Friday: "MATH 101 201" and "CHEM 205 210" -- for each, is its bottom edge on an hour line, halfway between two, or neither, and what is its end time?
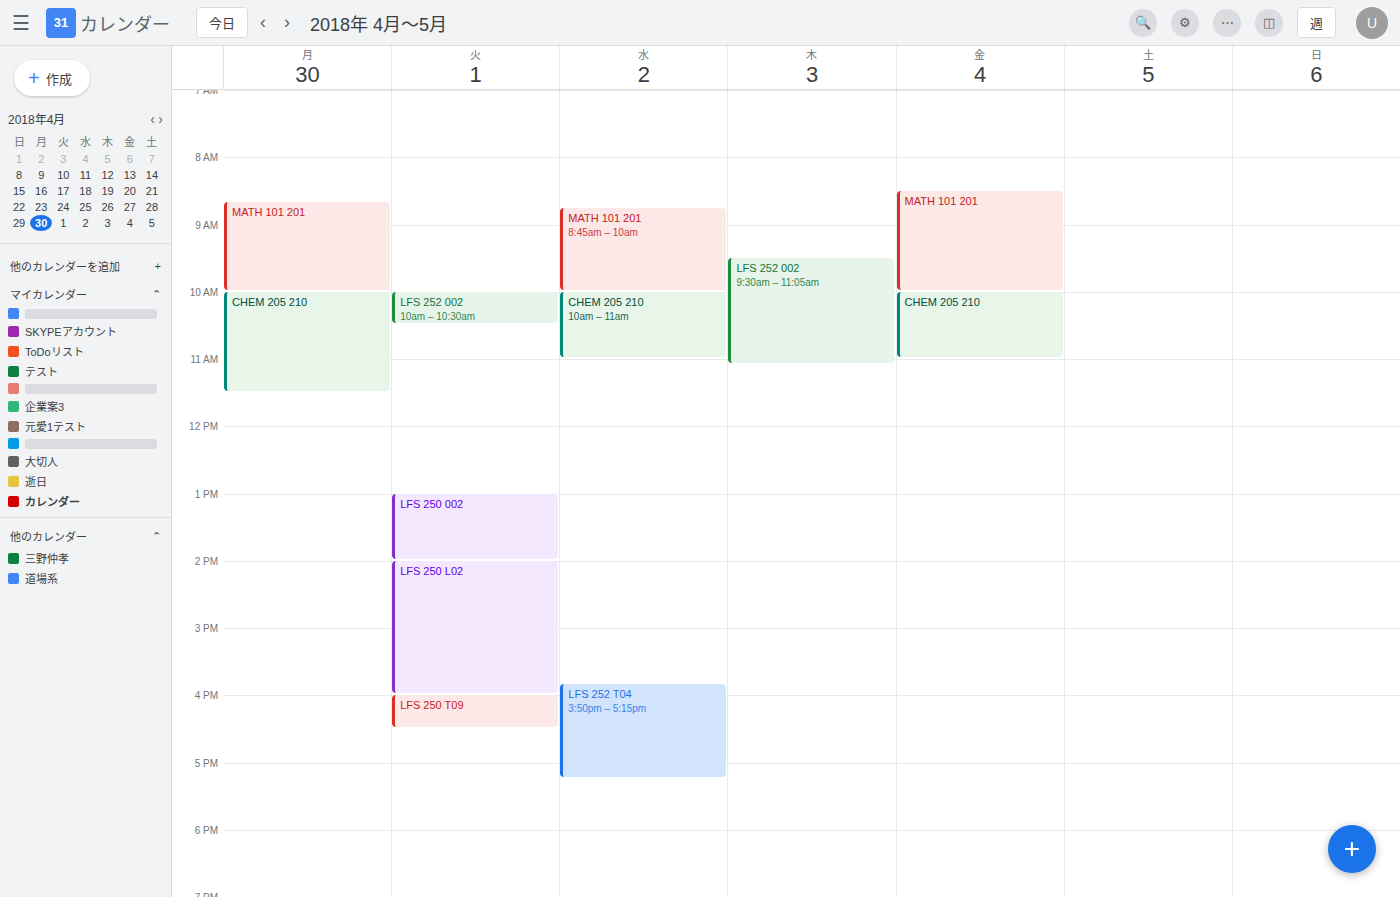
"MATH 101 201": 10:00 AM, exactly on the 10 AM line. "CHEM 205 210": 11:00 AM, exactly on the 11 AM line.